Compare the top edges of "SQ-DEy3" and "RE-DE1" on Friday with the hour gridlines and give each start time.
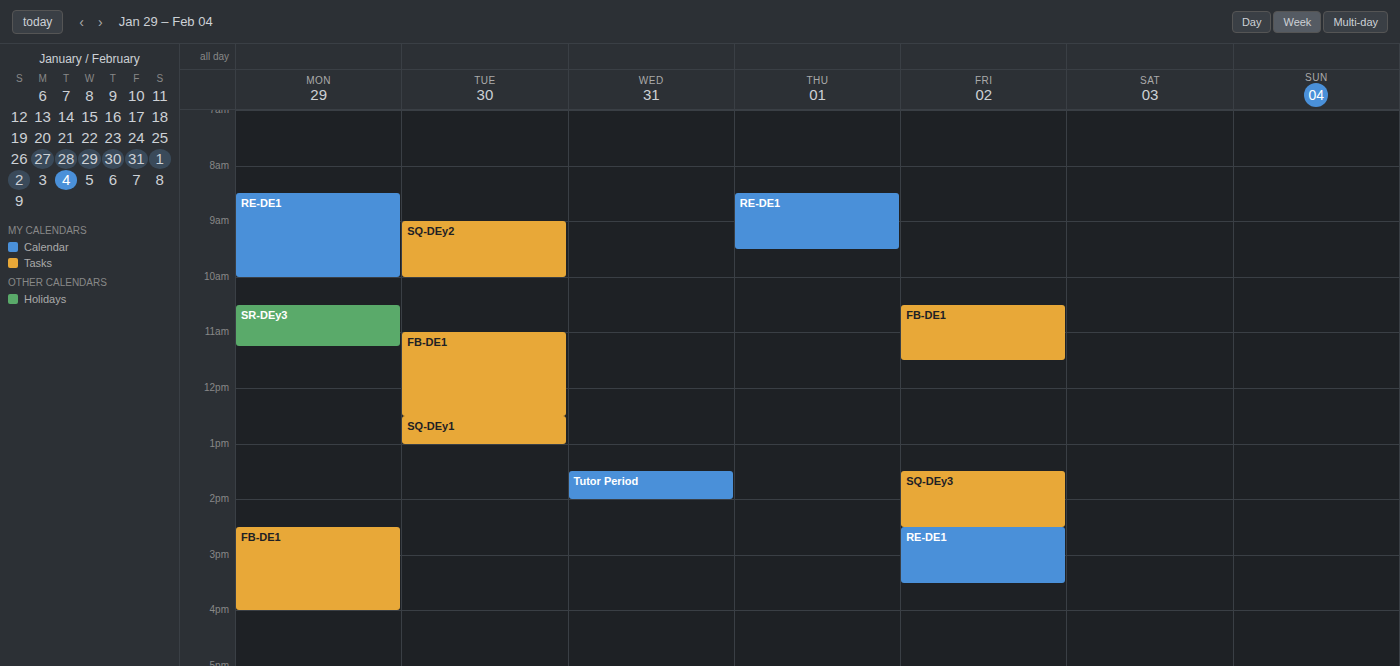
"SQ-DEy3": 13:30, halfway between the 13:00 and 14:00 lines. "RE-DE1": 14:30, halfway between the 14:00 and 15:00 lines.